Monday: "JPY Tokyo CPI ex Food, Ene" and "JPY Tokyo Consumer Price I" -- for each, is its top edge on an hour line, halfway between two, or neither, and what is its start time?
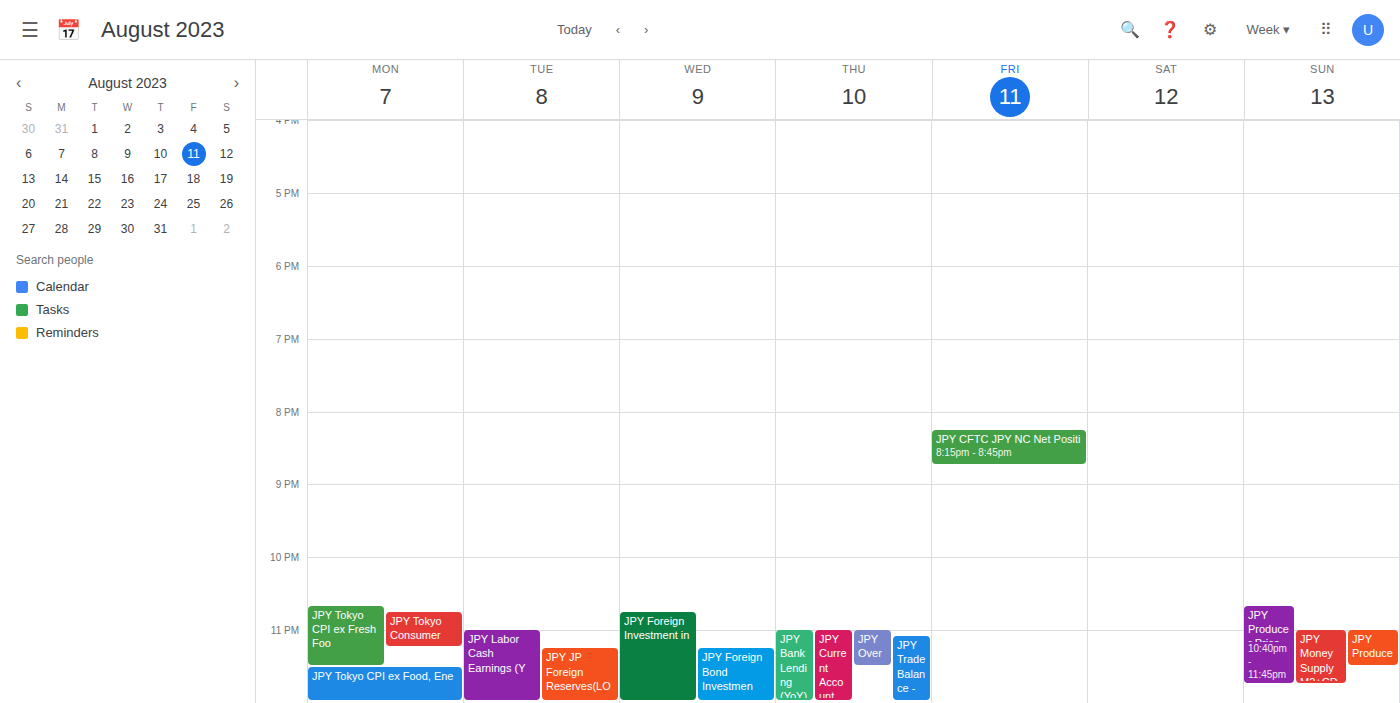
"JPY Tokyo CPI ex Food, Ene": 11:30 PM, halfway between the 11 PM and 12 AM lines. "JPY Tokyo Consumer Price I": 10:45 PM, neither: three quarters of the way from the 10 PM line to the 11 PM line.